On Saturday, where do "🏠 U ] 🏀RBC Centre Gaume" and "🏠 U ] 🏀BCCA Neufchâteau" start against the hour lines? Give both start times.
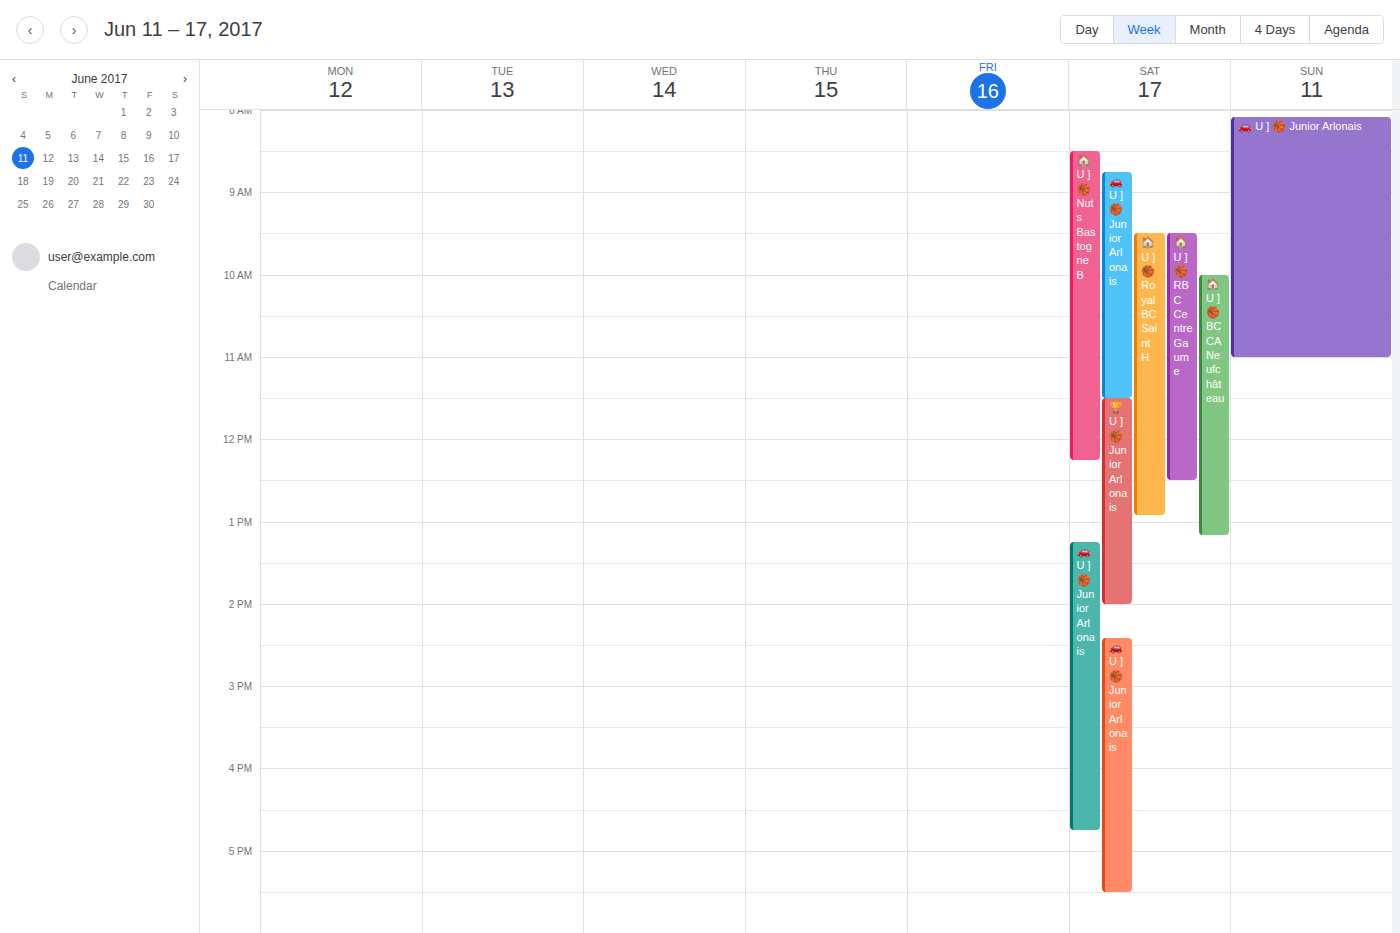
"🏠 U ] 🏀RBC Centre Gaume": 9:30 AM, halfway between the 9 AM and 10 AM lines. "🏠 U ] 🏀BCCA Neufchâteau": 10:00 AM, exactly on the 10 AM line.